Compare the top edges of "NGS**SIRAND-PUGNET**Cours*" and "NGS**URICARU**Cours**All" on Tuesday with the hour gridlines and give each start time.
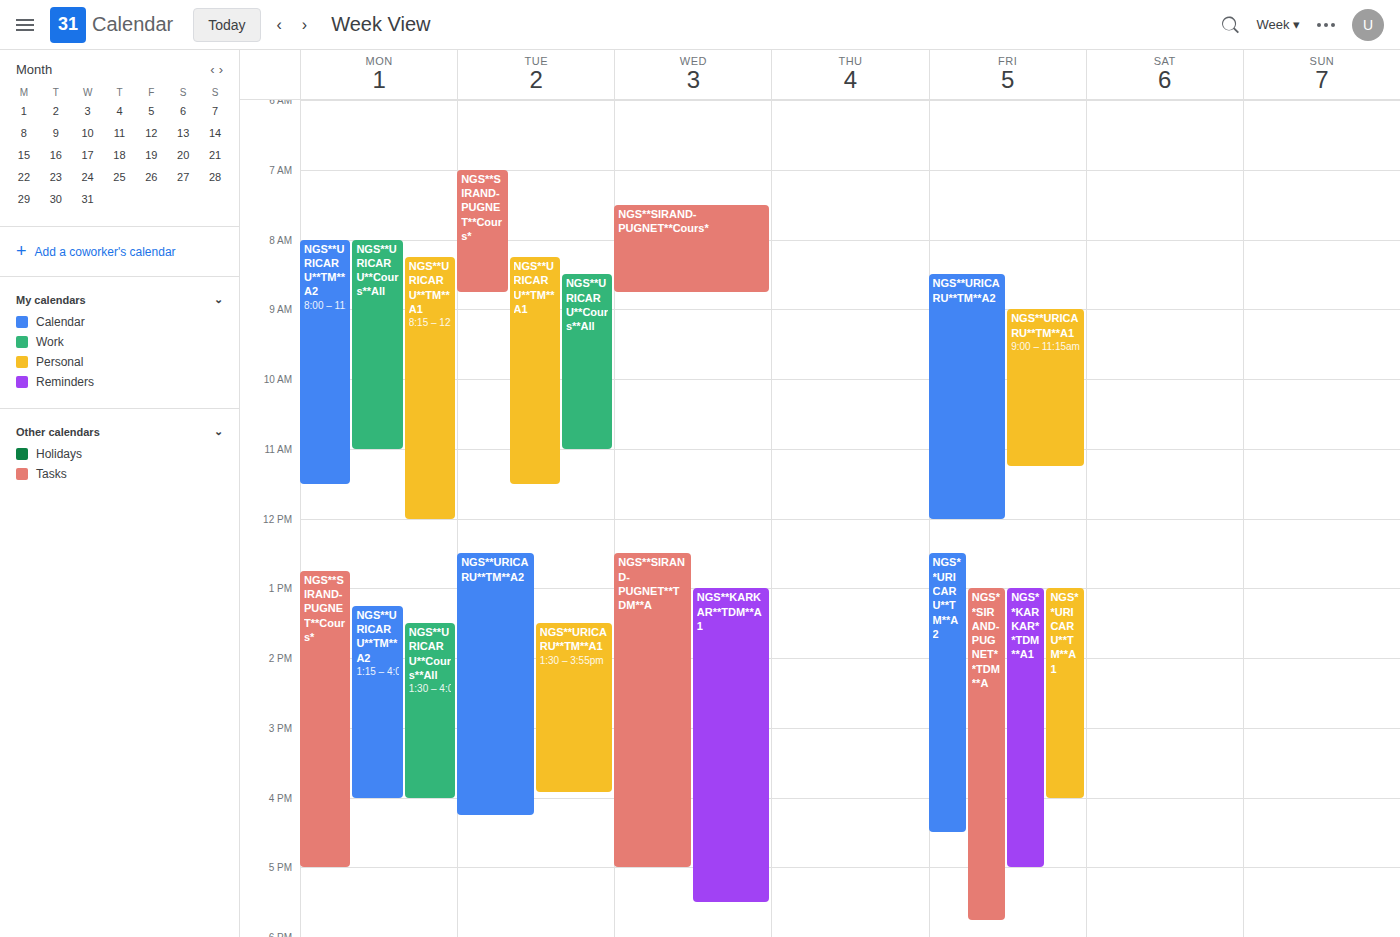
"NGS**SIRAND-PUGNET**Cours*": 7:00 AM, exactly on the 7 AM line. "NGS**URICARU**Cours**All": 8:30 AM, halfway between the 8 AM and 9 AM lines.